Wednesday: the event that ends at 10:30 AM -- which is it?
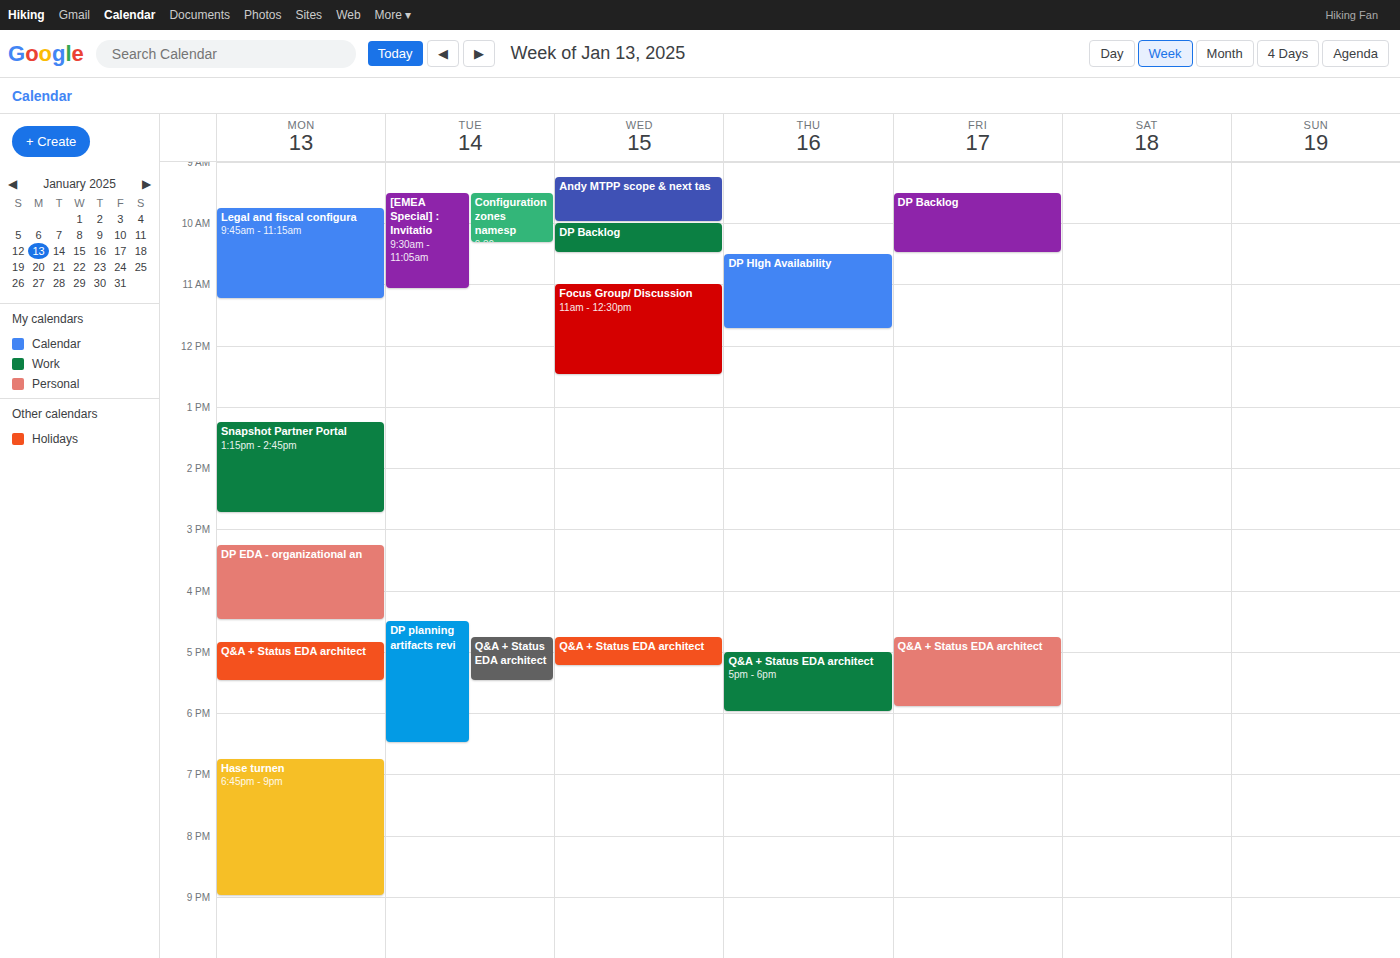
"DP Backlog"